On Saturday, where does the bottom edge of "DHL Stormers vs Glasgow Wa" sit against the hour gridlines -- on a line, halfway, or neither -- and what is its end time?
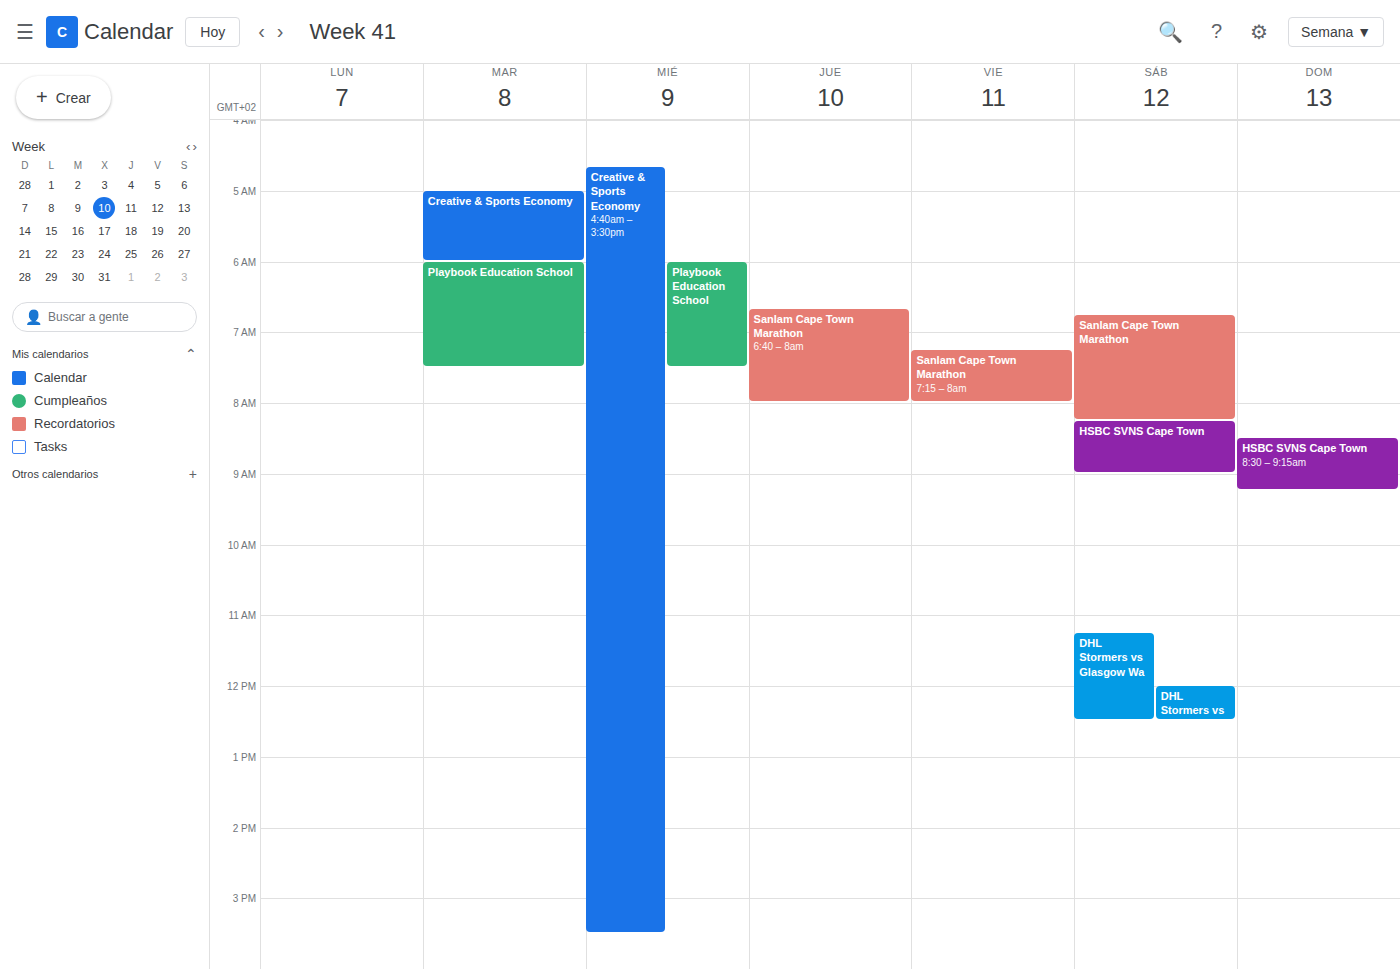
12:30 PM -- halfway between the 12 PM and 1 PM lines.